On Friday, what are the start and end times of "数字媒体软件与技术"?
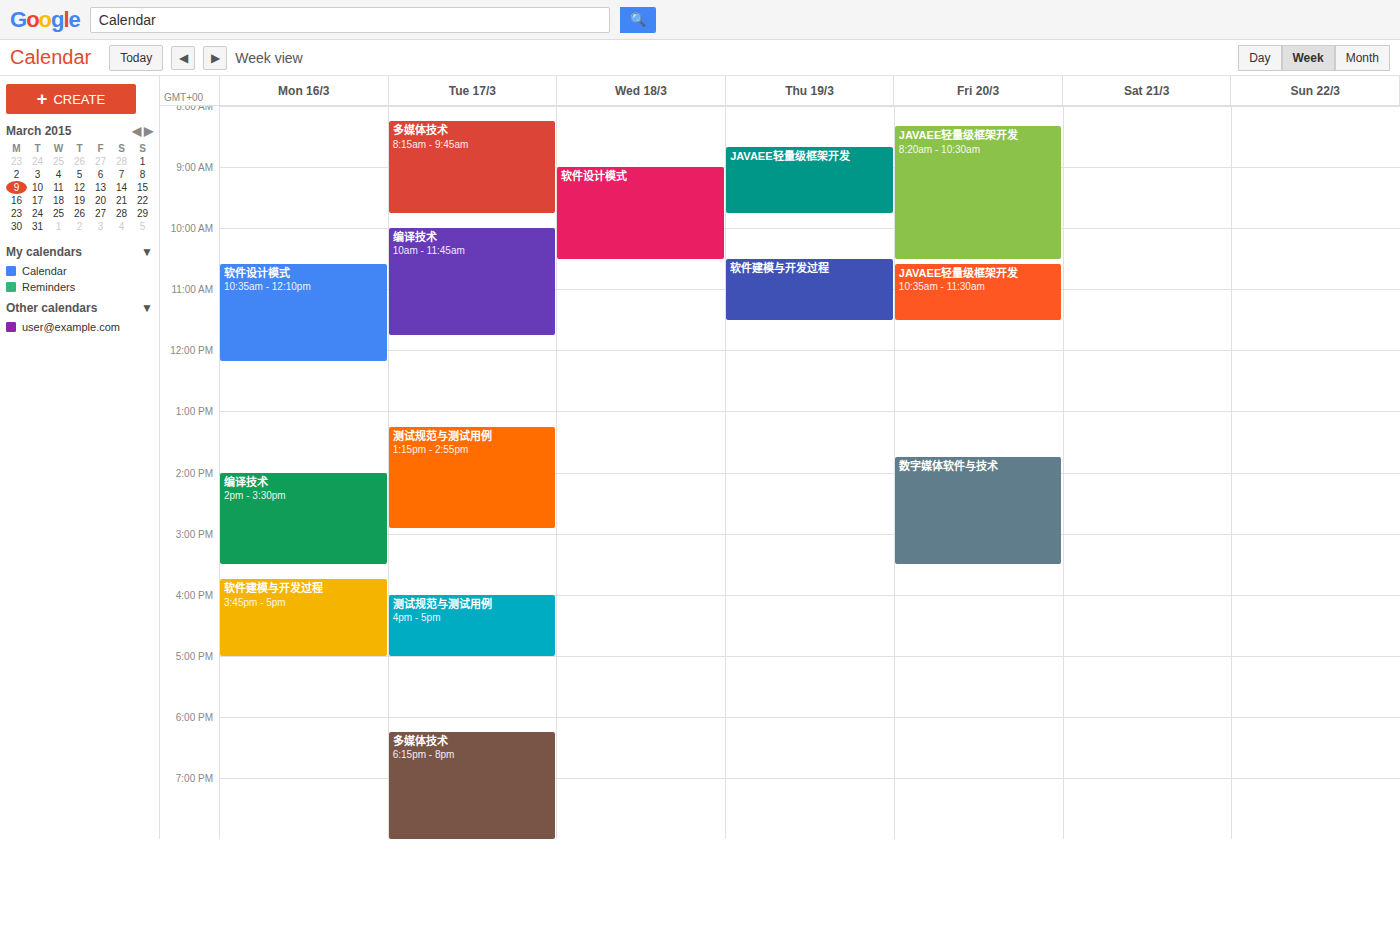
1:45 PM to 3:30 PM